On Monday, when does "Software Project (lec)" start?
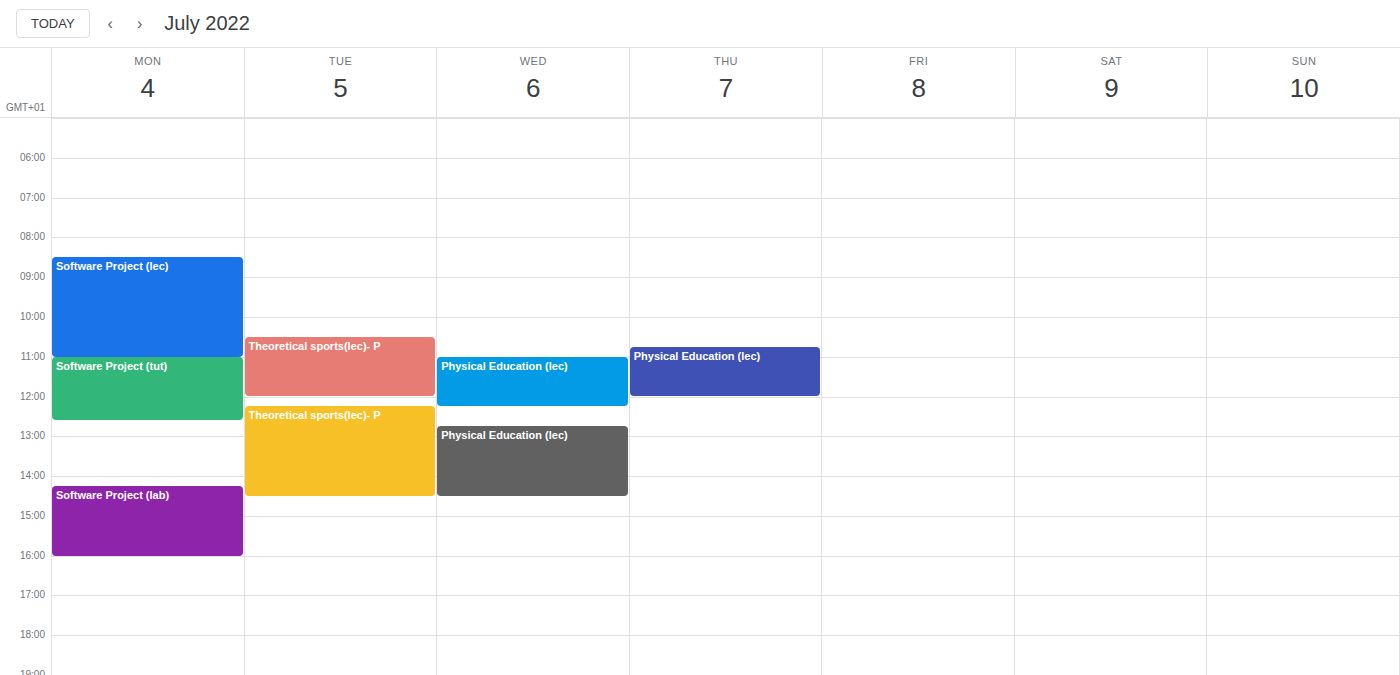
8:30 AM